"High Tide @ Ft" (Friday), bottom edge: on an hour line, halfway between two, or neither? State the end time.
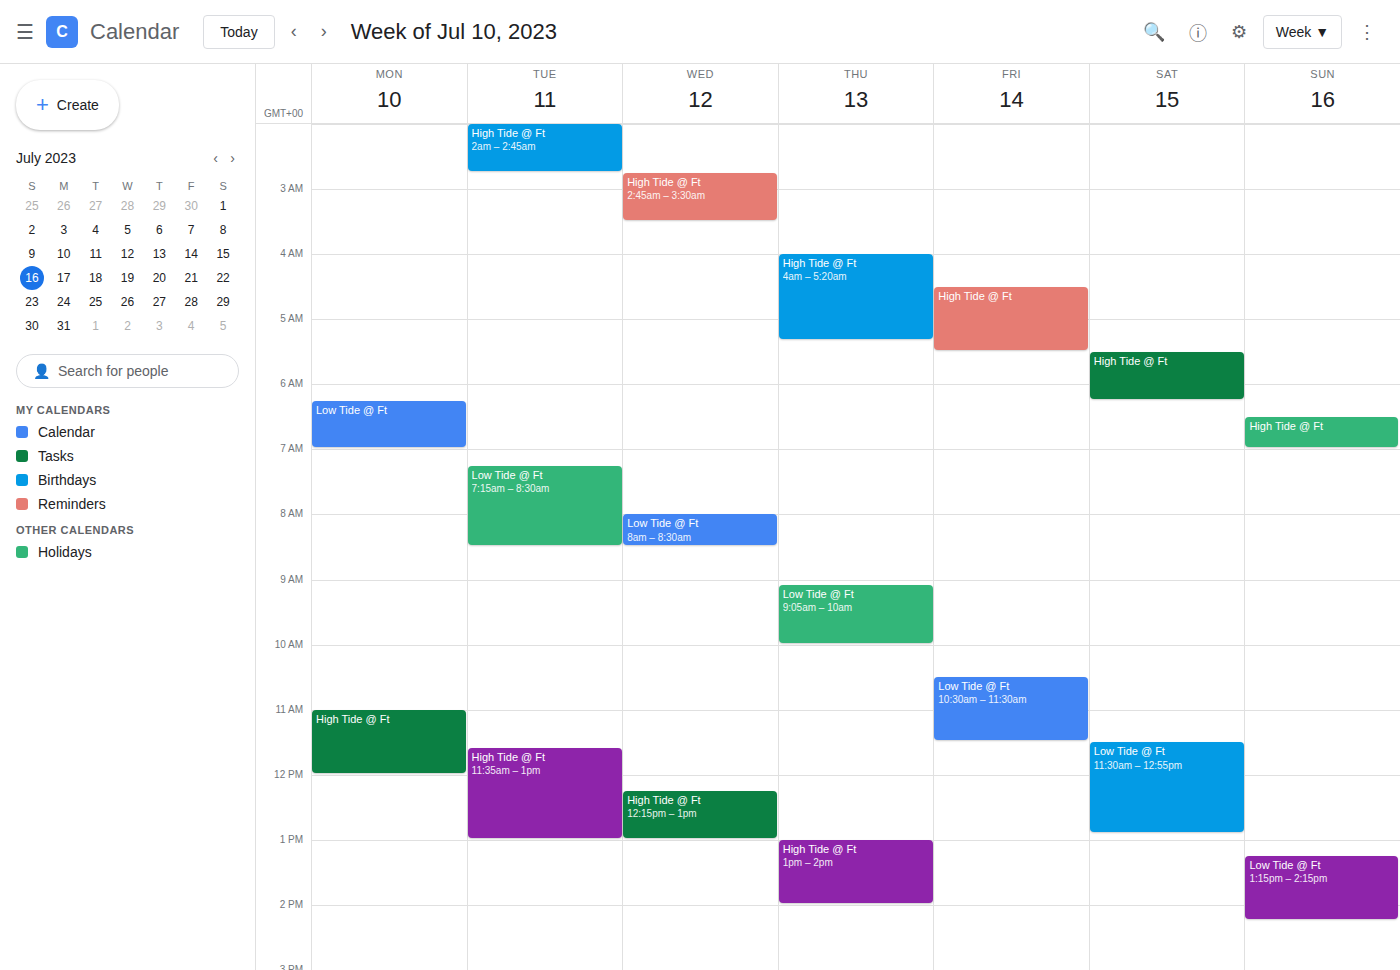
5:30 AM -- halfway between the 5 AM and 6 AM lines.